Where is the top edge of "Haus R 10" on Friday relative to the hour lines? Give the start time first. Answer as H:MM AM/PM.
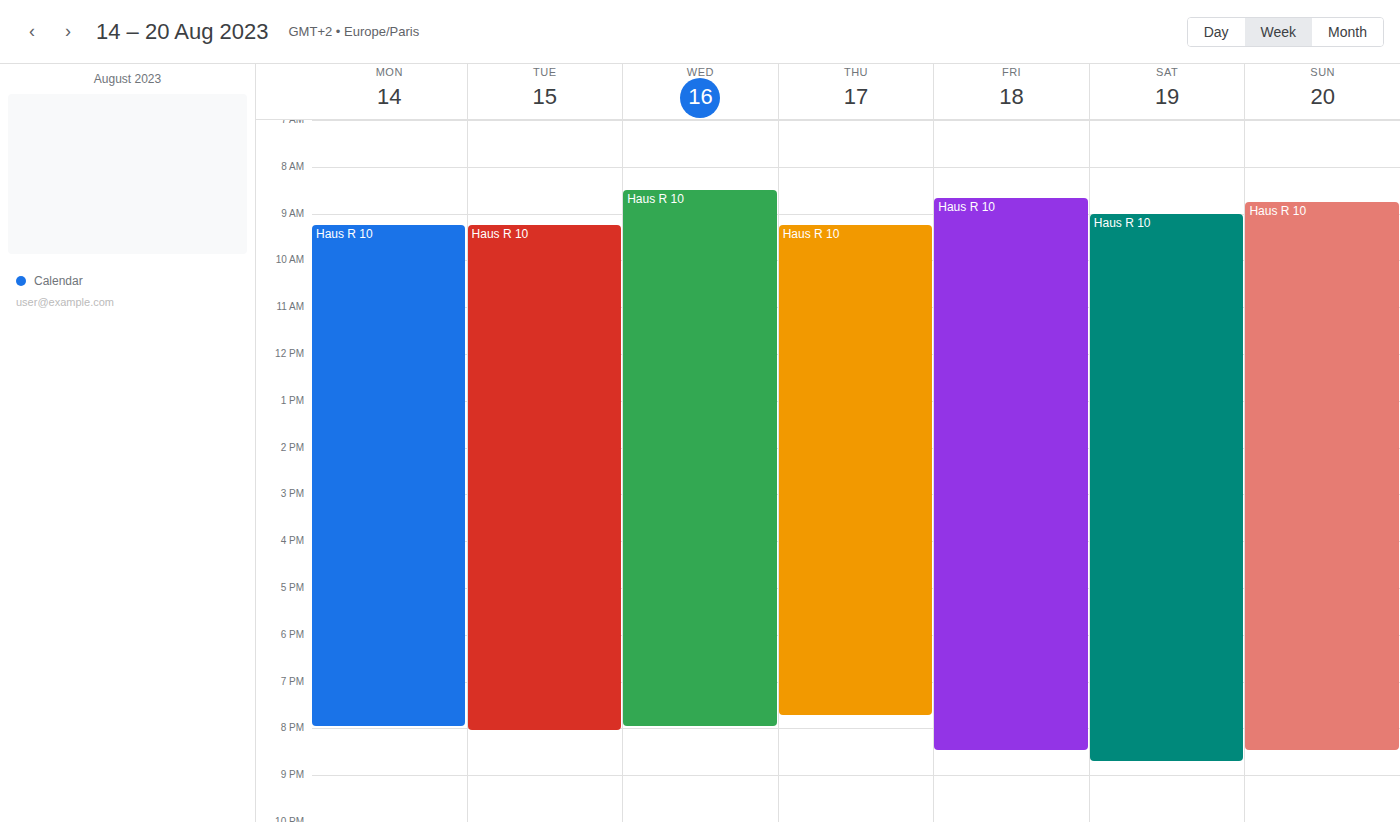
8:40 AM -- neither: 40 minutes below the 8 AM line and 20 minutes above the 9 AM line.